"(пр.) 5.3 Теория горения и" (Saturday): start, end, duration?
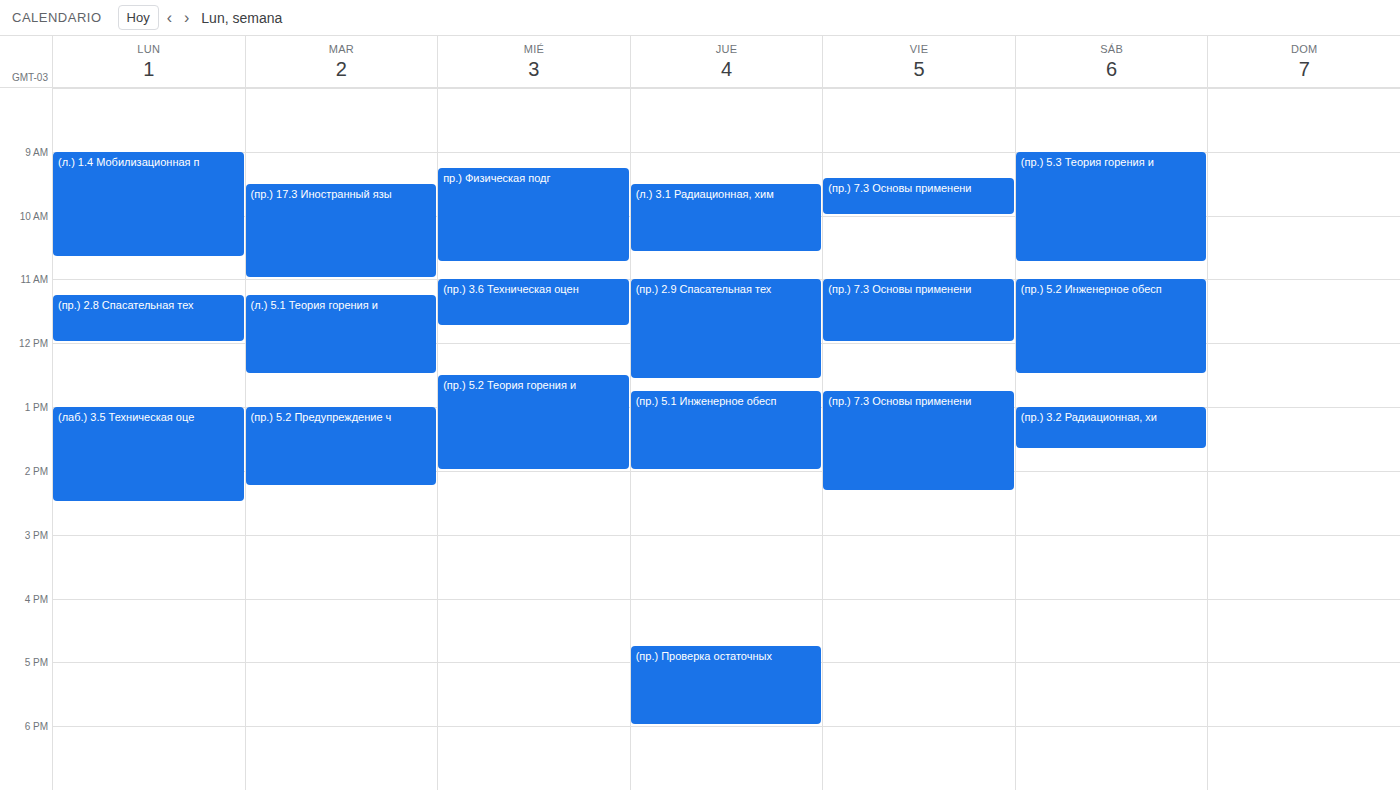
9:00 AM to 10:45 AM, 1 hour 45 minutes